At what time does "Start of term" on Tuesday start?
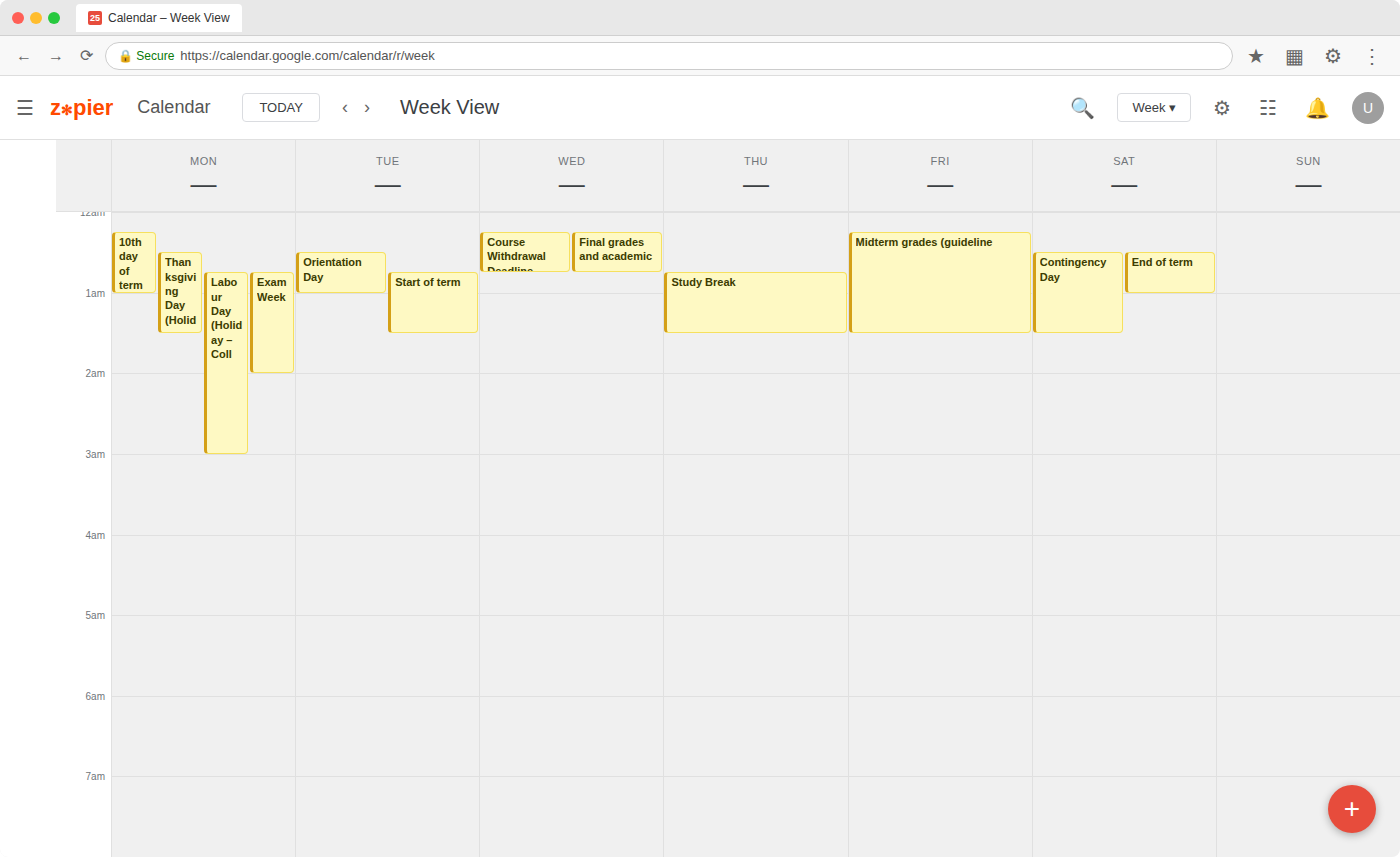
12:45 AM